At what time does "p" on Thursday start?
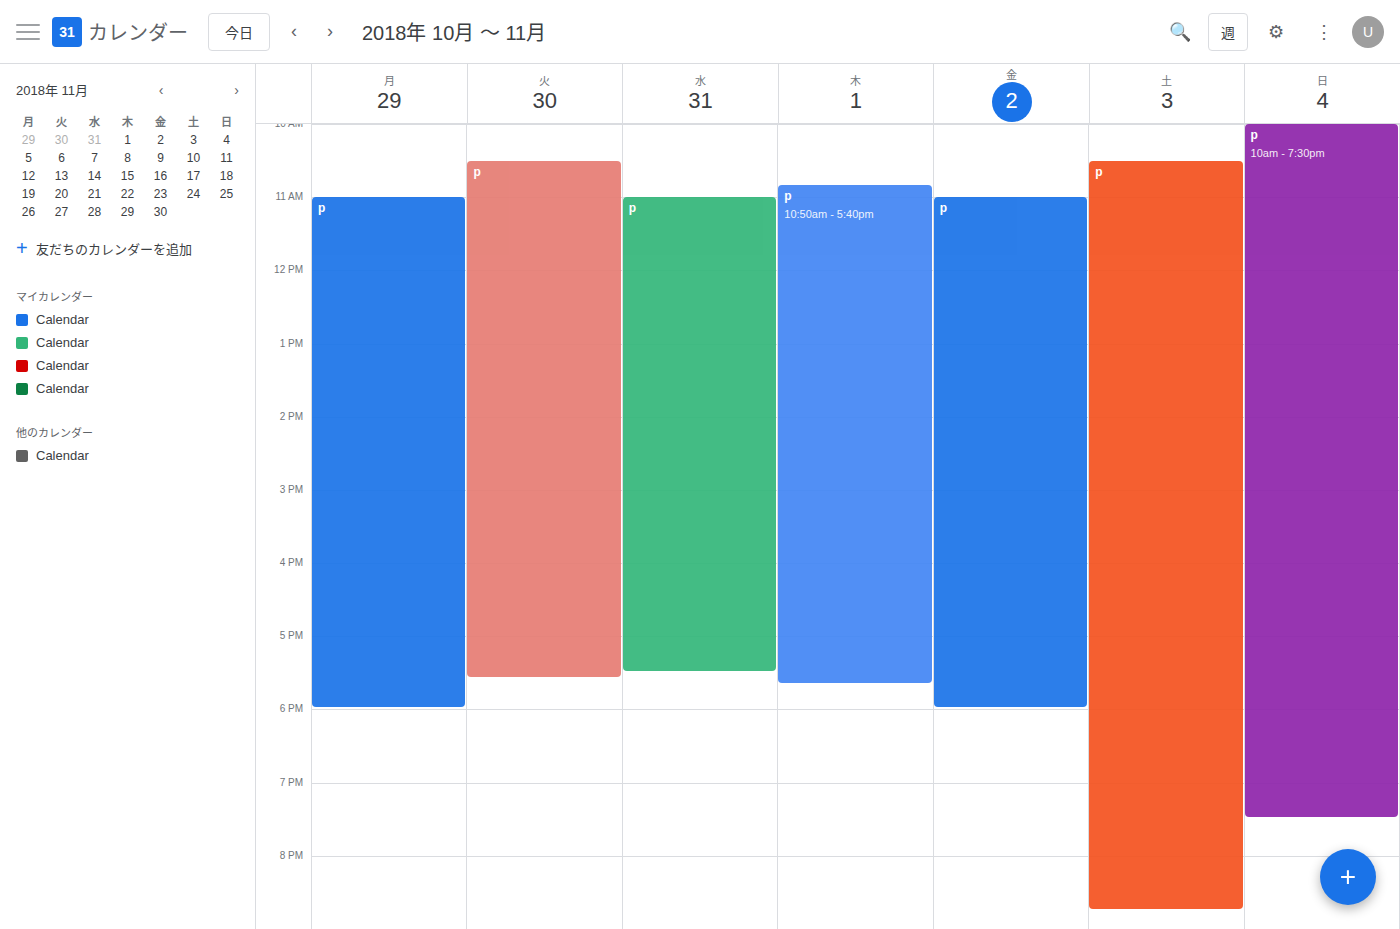
10:50 AM